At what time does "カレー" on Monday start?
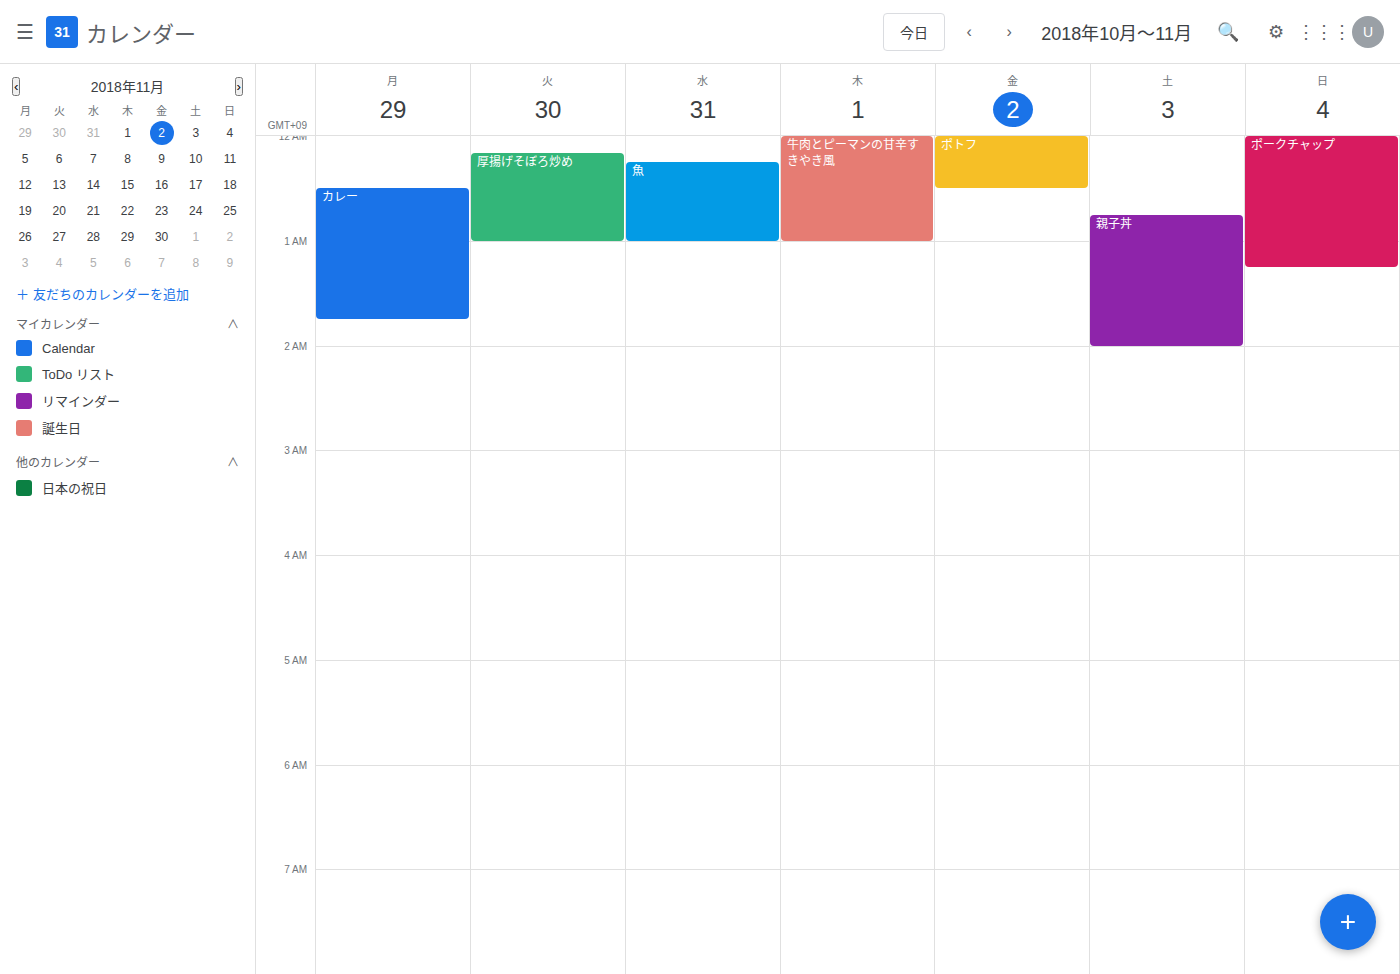
12:30 AM